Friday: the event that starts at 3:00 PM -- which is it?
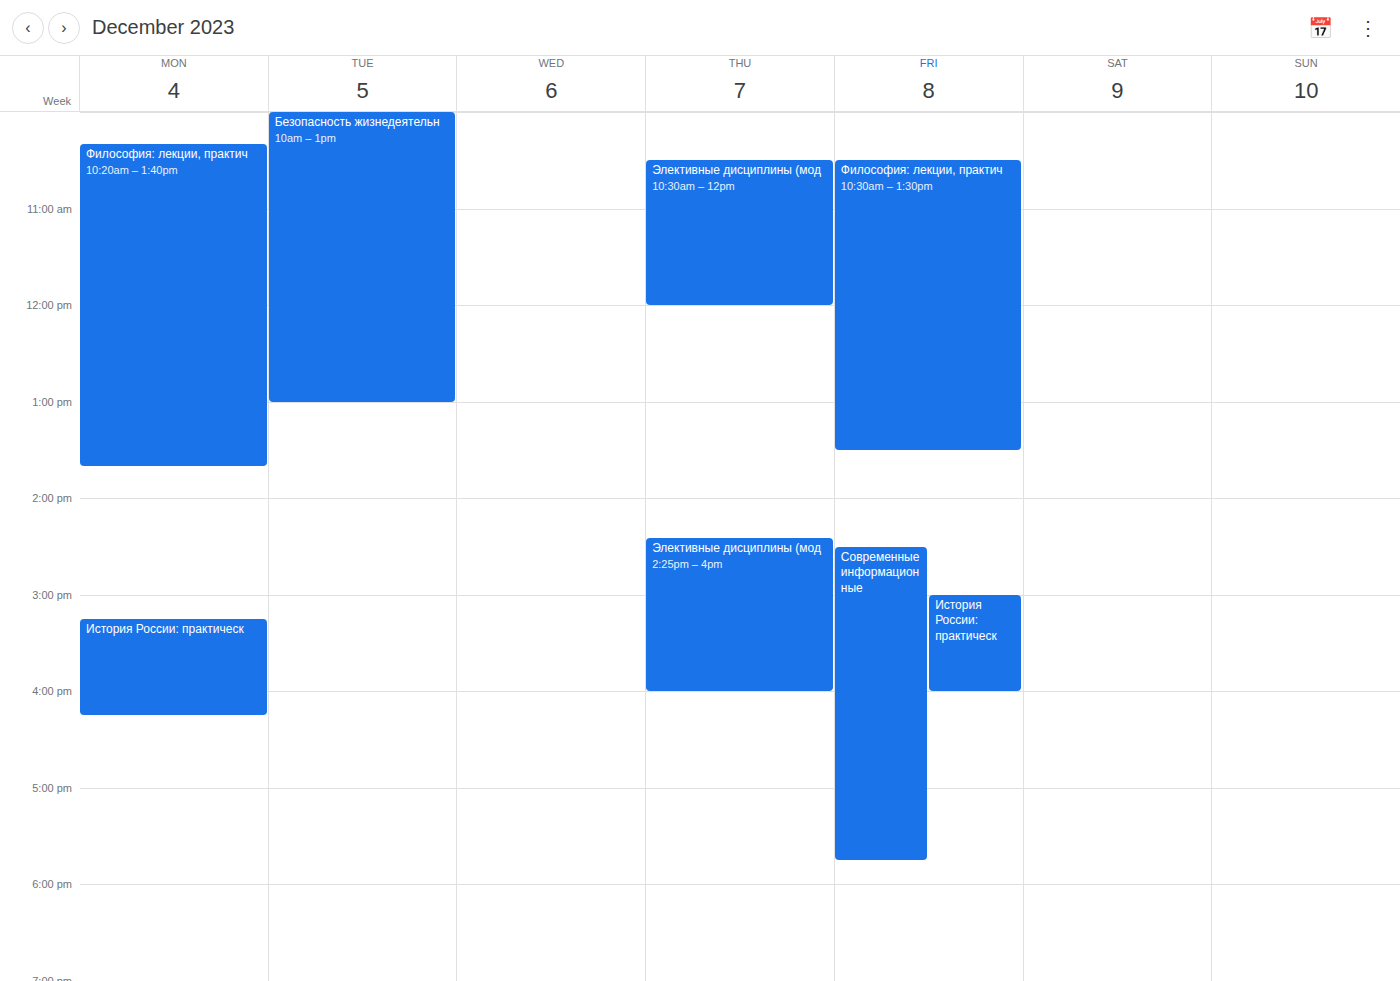
"История России: практическ"